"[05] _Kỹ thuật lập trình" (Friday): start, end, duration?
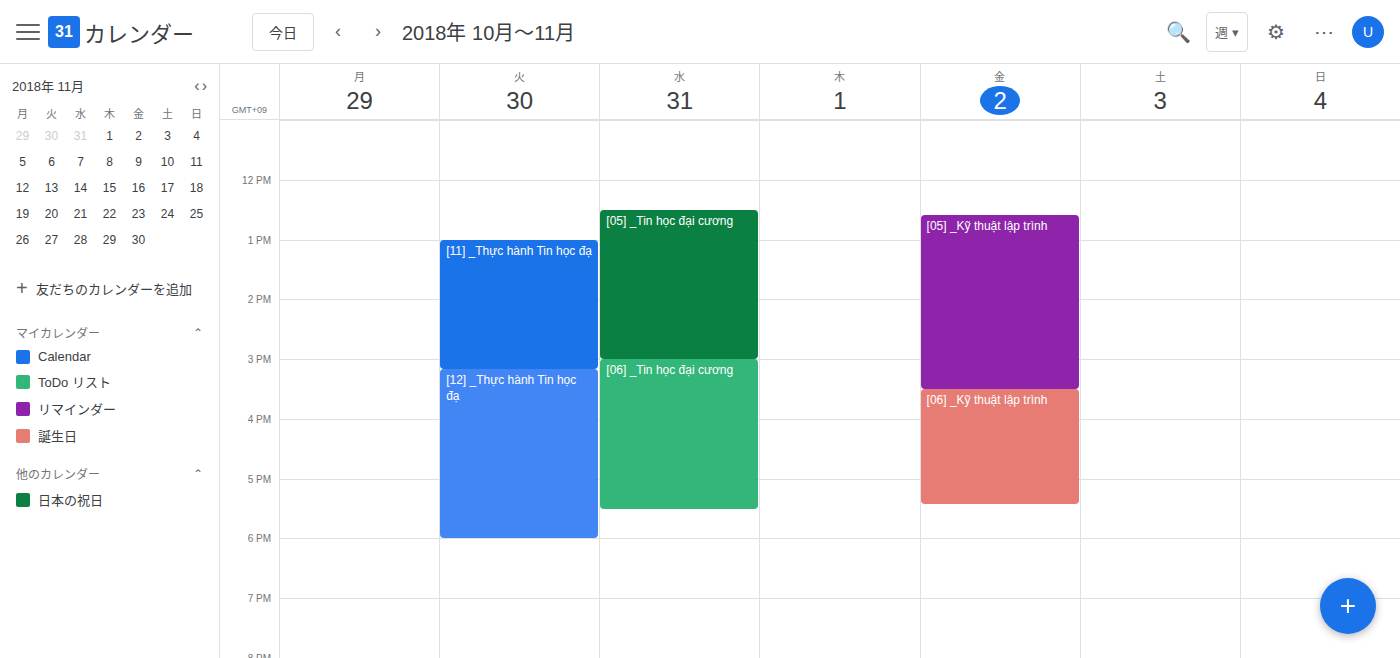
12:35 PM to 3:30 PM, 2 hours 55 minutes